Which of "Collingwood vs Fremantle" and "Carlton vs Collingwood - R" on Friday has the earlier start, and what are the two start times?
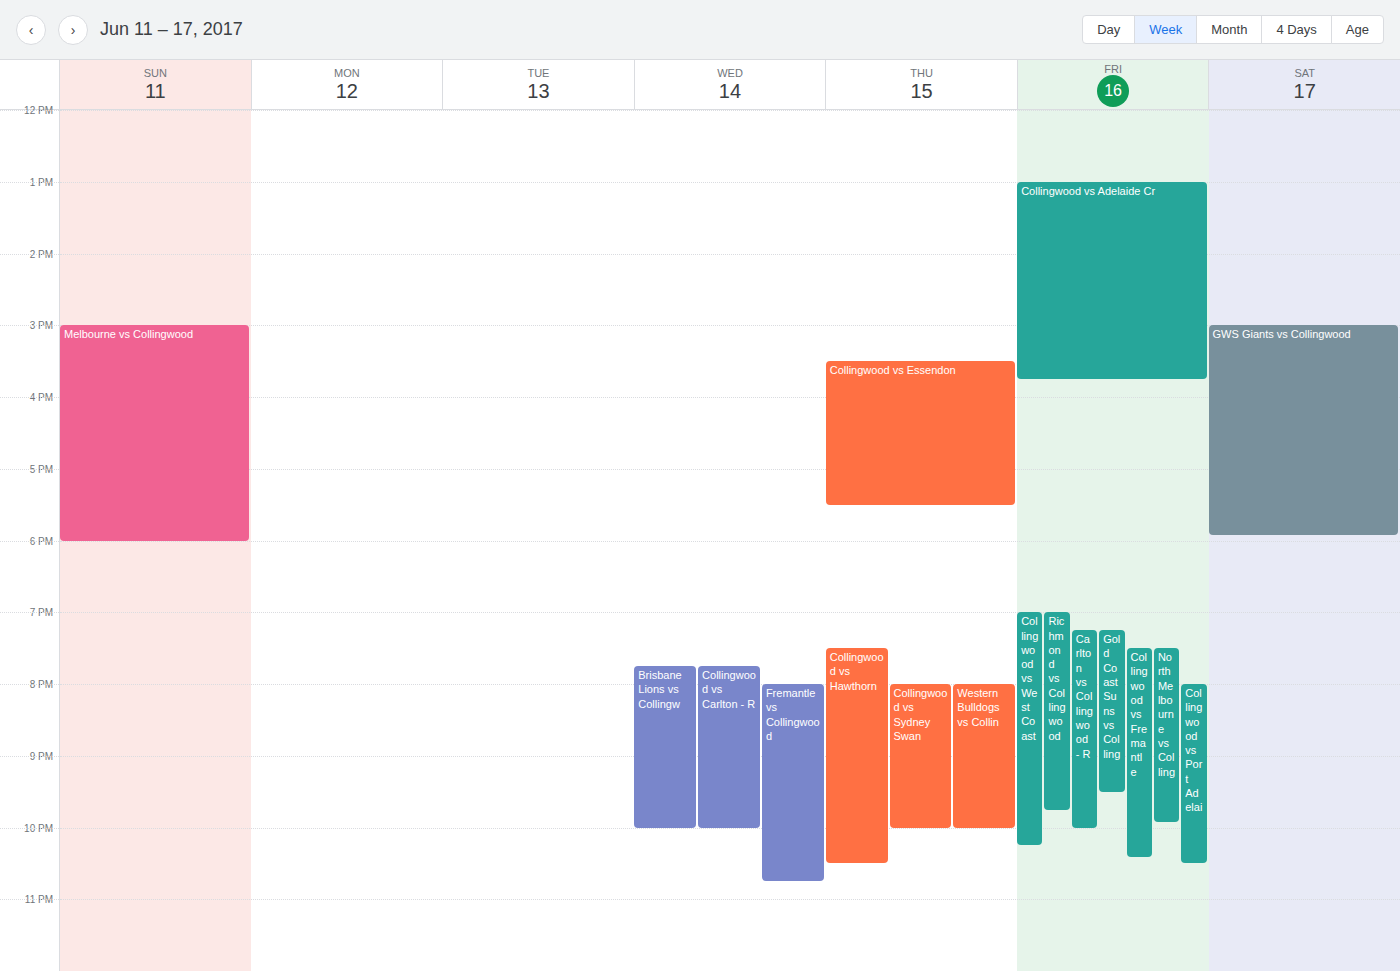
"Carlton vs Collingwood - R" 7:15 PM; "Collingwood vs Fremantle" 7:30 PM.